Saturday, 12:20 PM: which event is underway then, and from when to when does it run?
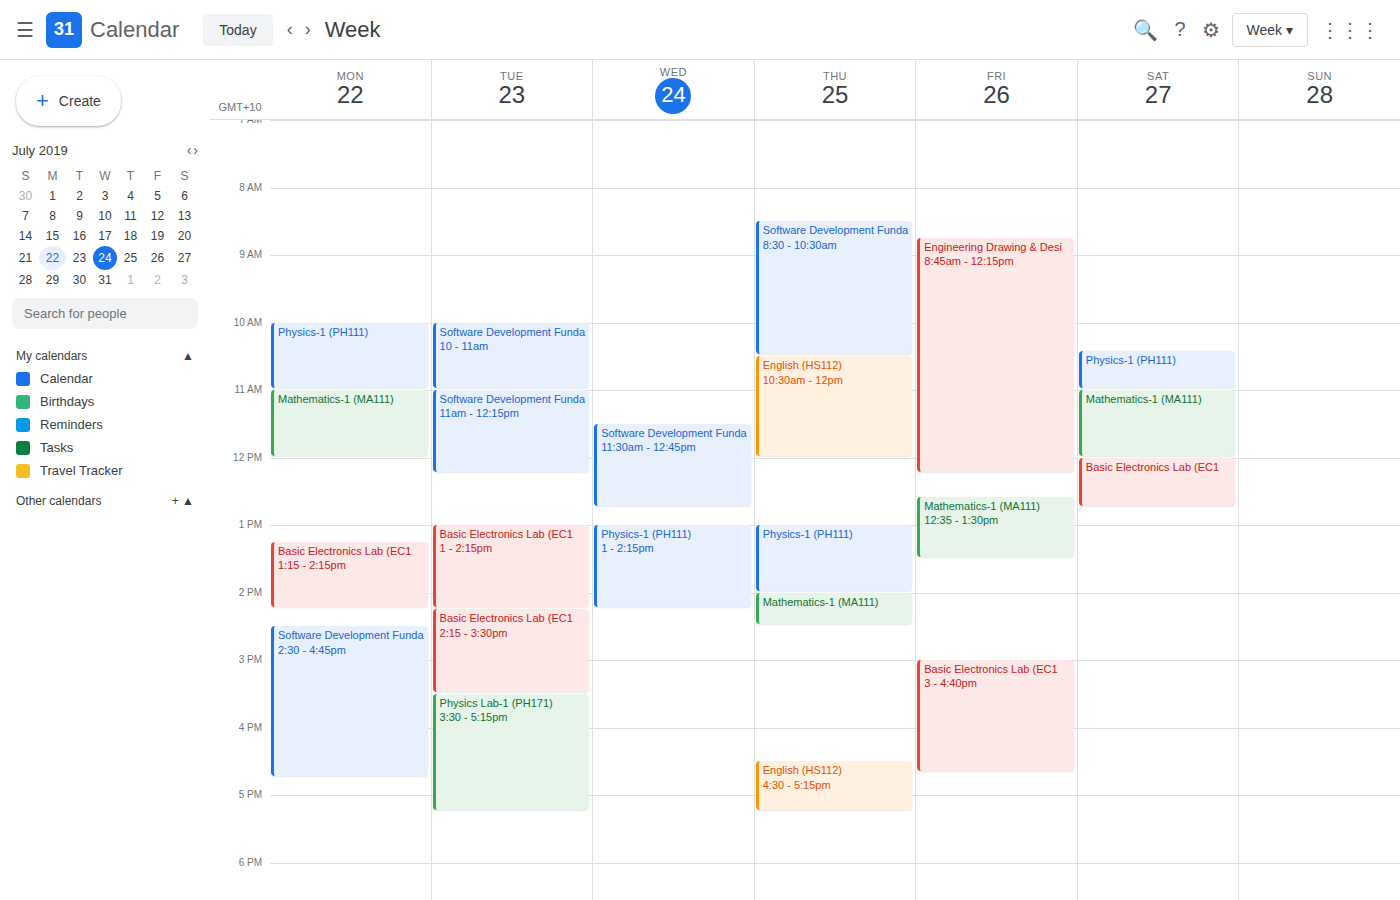
"Basic Electronics Lab (EC1", 12:00 PM to 12:45 PM